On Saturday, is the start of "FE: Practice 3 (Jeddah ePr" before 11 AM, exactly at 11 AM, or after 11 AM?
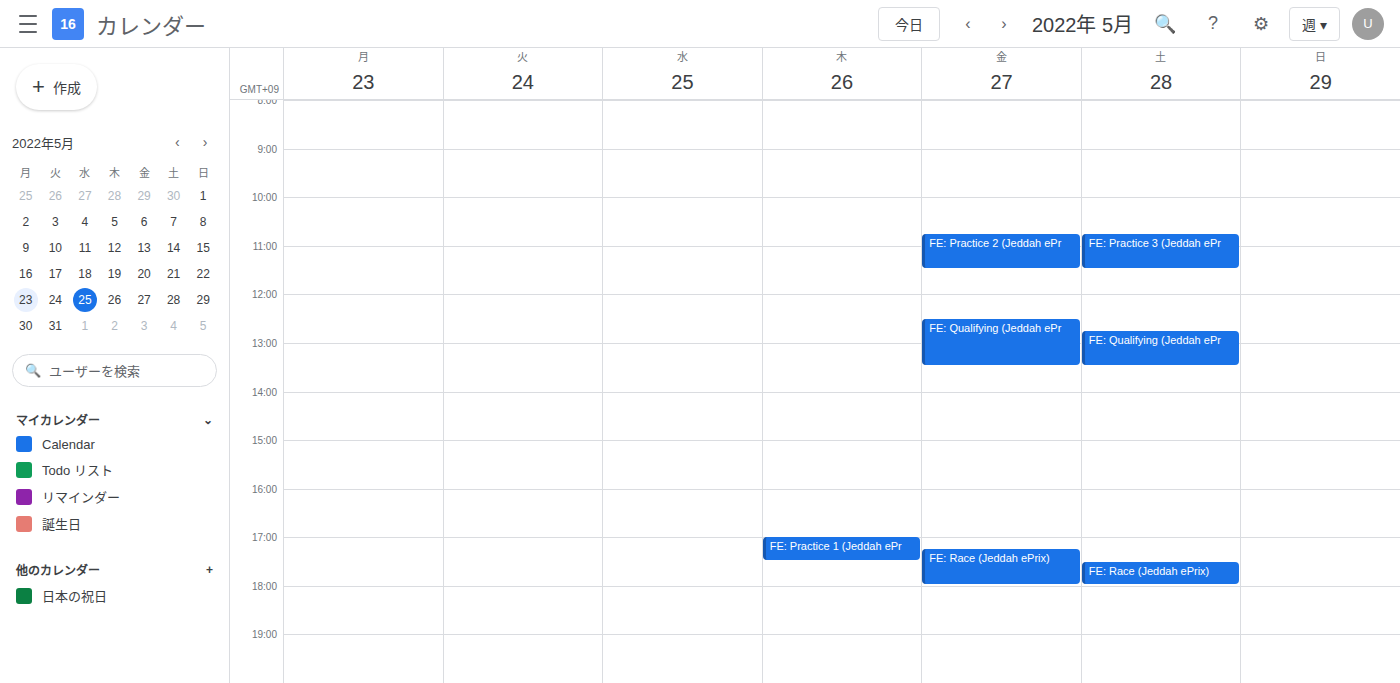
10:45 AM -- before 11 AM, 15 minutes above the 11 AM line.